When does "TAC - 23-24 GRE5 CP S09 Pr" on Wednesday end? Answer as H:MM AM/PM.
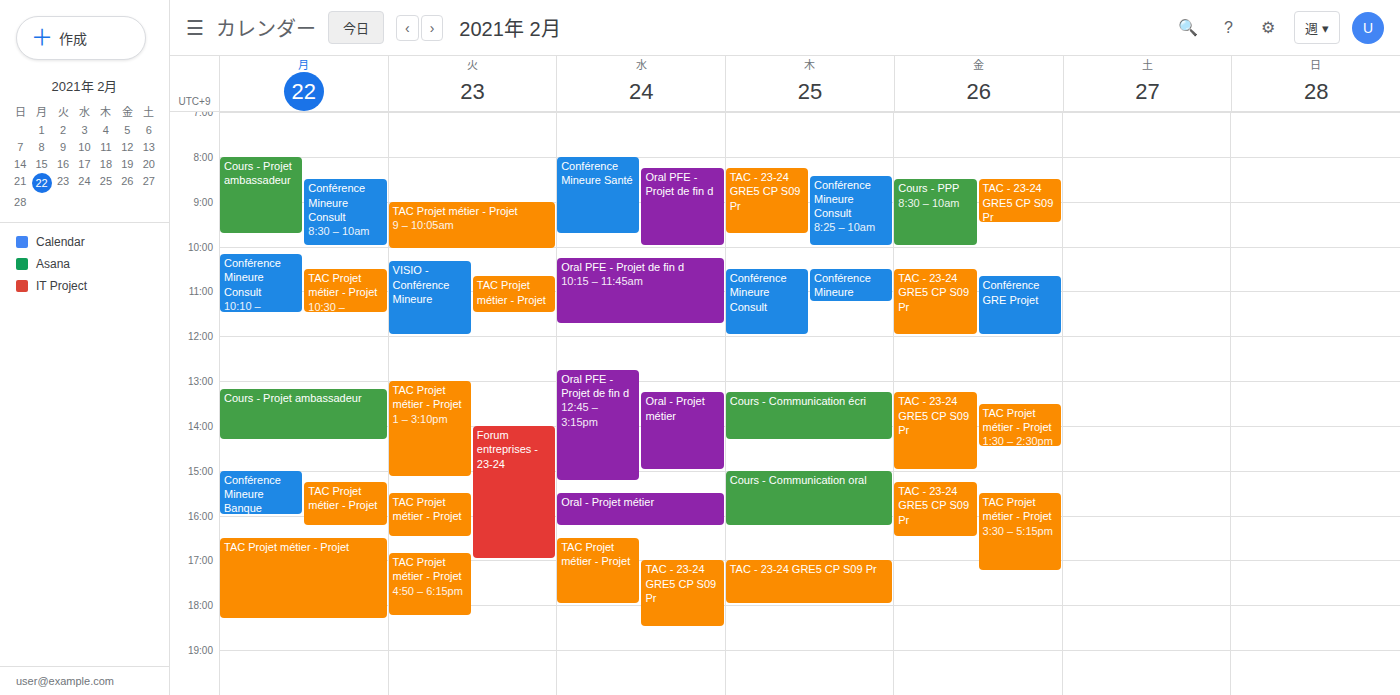
6:30 PM